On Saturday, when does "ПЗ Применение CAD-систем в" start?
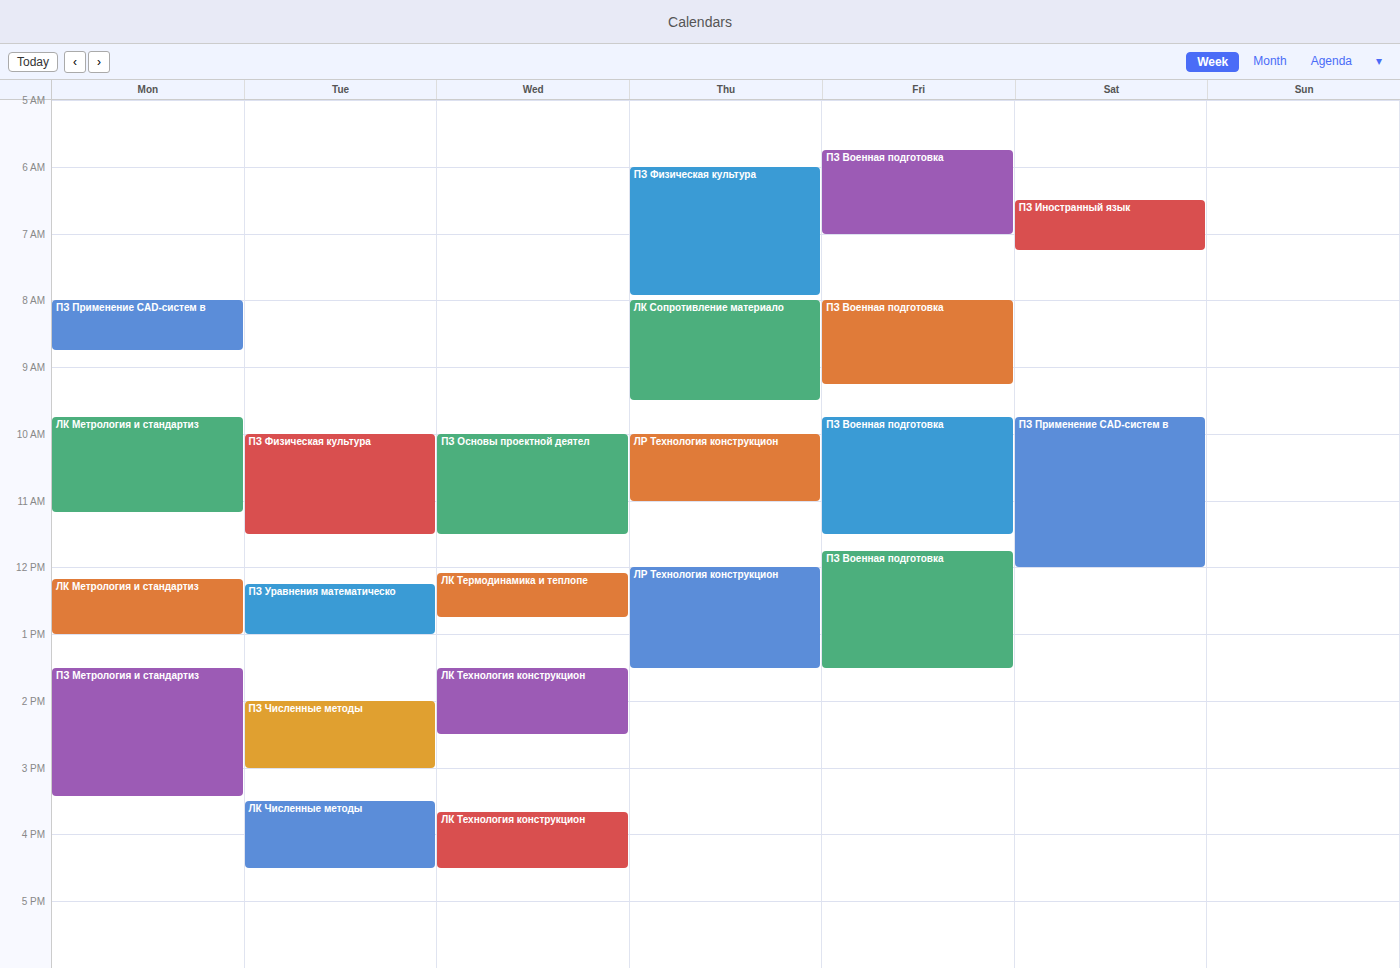
9:45 AM